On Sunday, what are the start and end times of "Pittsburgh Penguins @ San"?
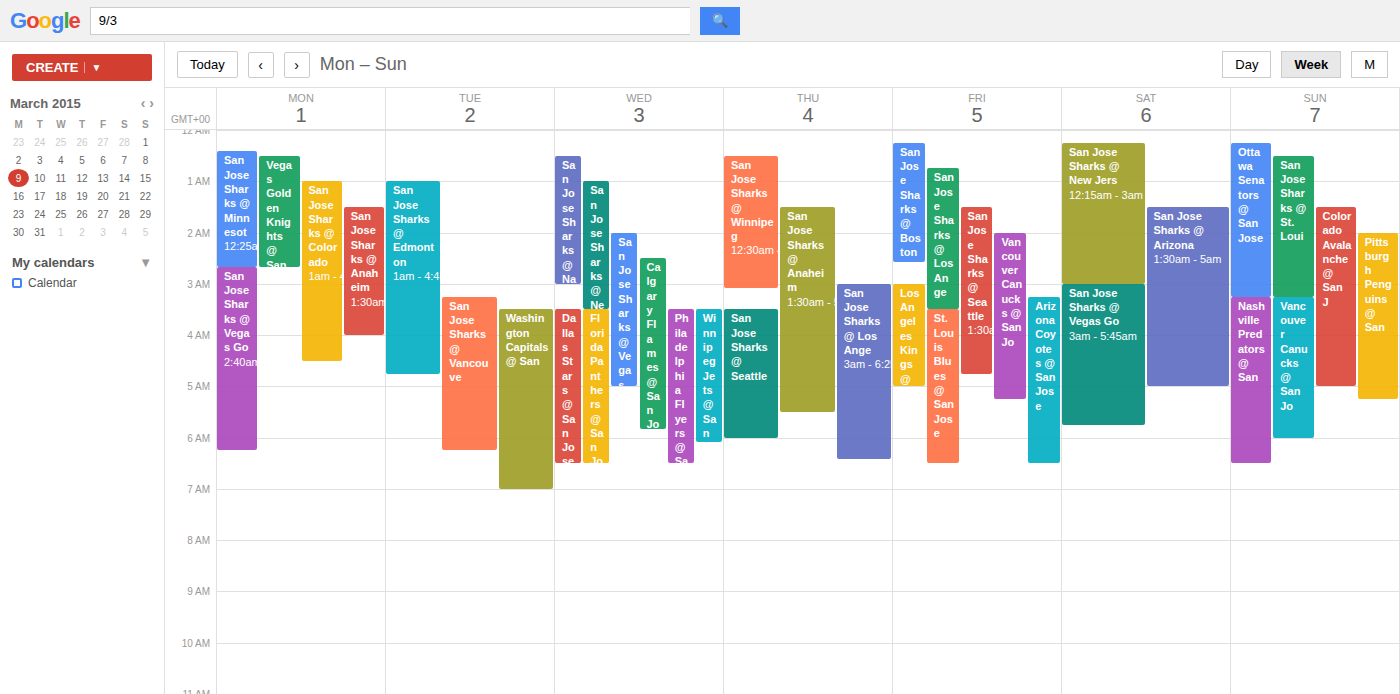
2:00 AM to 5:15 AM